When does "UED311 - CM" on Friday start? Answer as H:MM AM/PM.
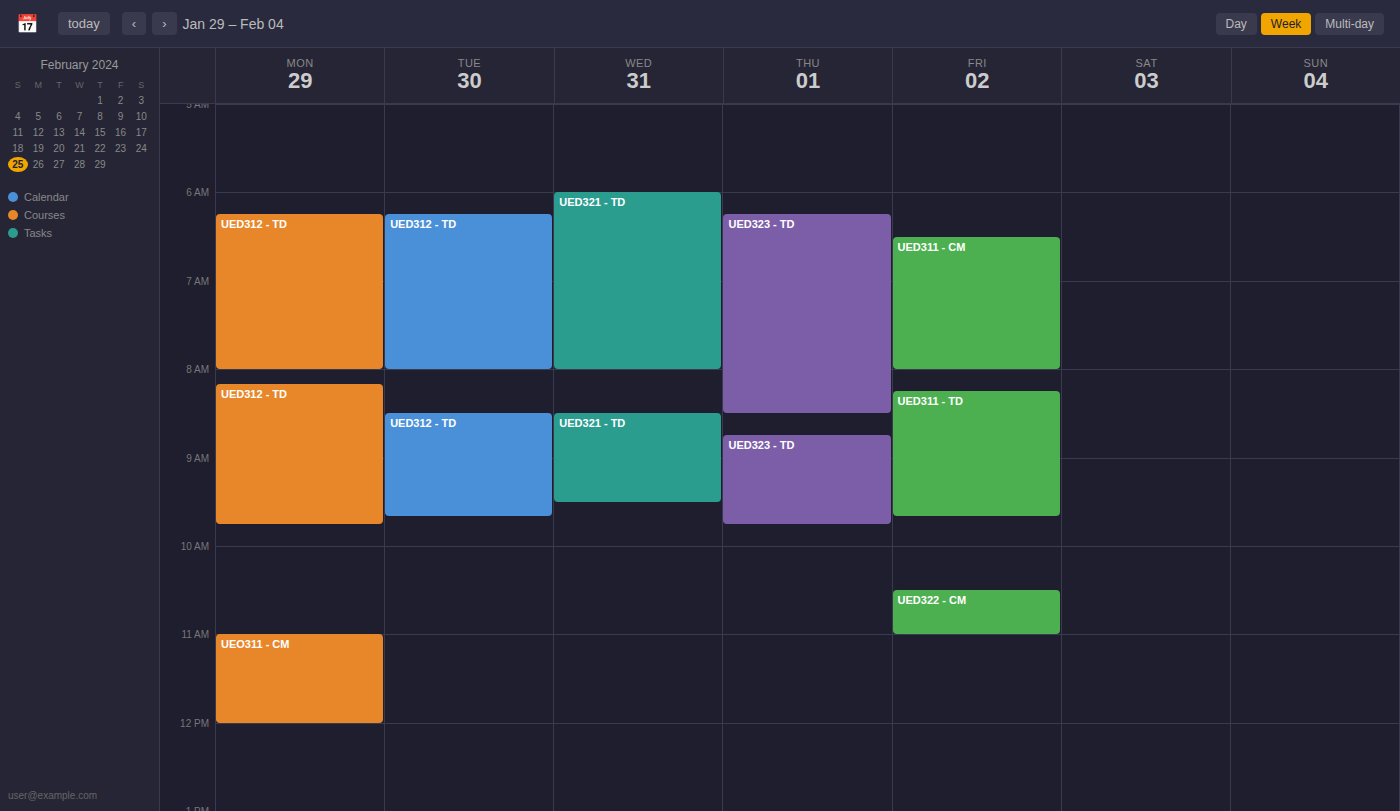
6:30 AM